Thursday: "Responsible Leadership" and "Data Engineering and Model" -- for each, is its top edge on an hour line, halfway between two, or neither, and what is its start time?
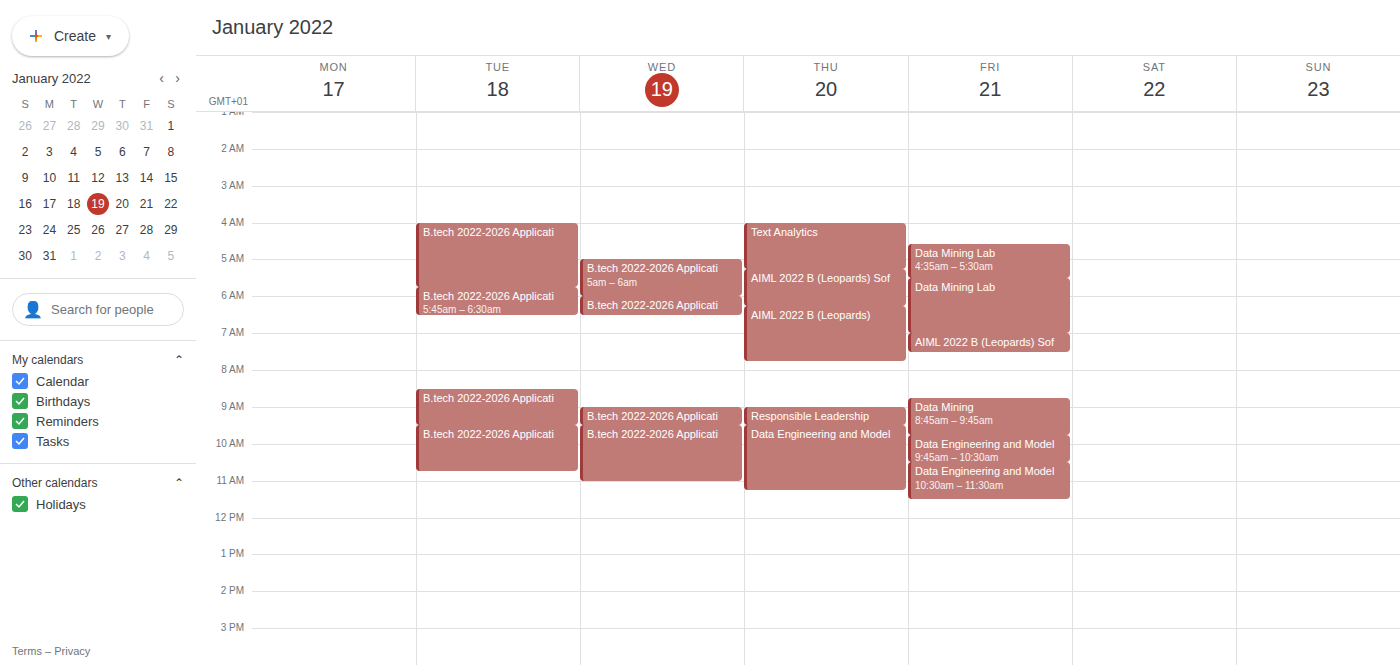
"Responsible Leadership": 9:00 AM, exactly on the 9 AM line. "Data Engineering and Model": 9:30 AM, halfway between the 9 AM and 10 AM lines.